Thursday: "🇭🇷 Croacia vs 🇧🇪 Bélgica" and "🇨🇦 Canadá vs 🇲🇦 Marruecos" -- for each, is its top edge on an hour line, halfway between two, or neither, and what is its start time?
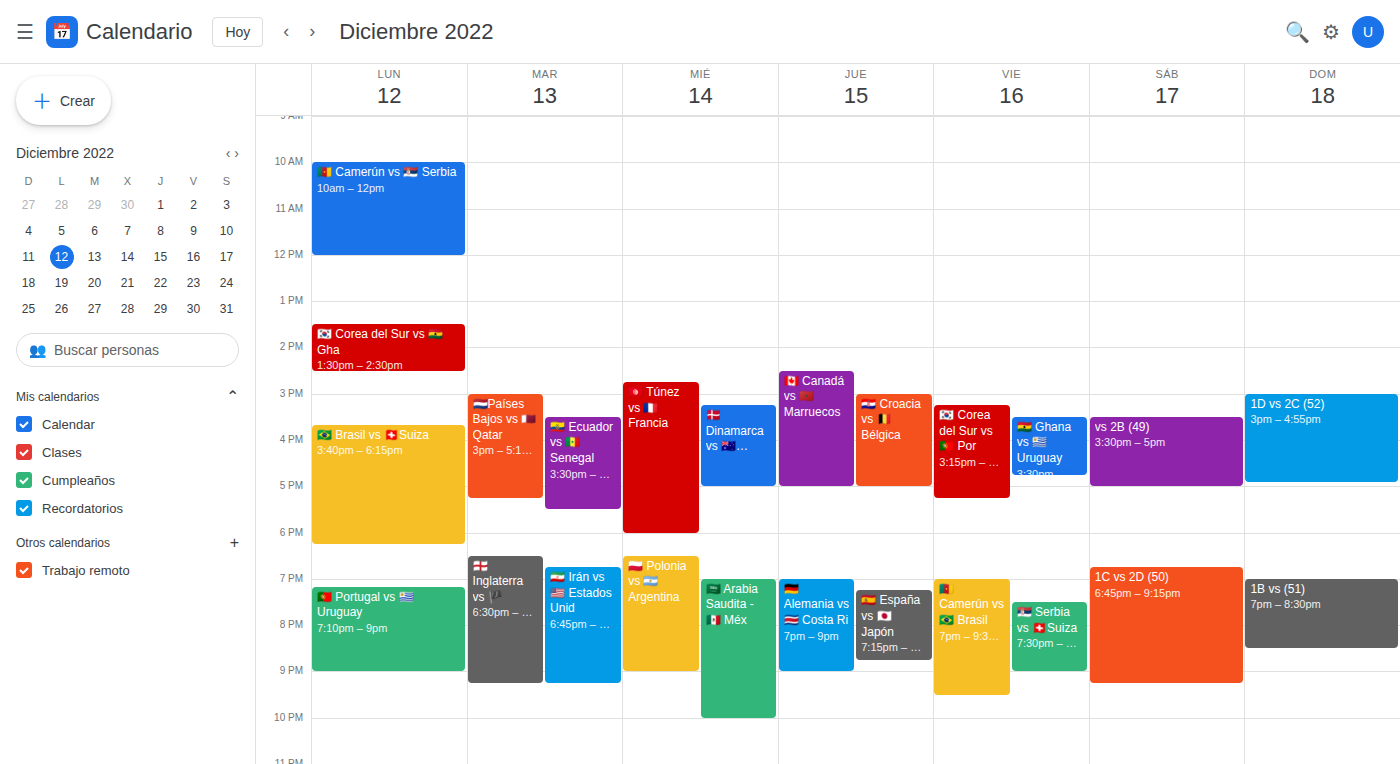
"🇭🇷 Croacia vs 🇧🇪 Bélgica": 15:00, exactly on the 15:00 line. "🇨🇦 Canadá vs 🇲🇦 Marruecos": 14:30, halfway between the 14:00 and 15:00 lines.